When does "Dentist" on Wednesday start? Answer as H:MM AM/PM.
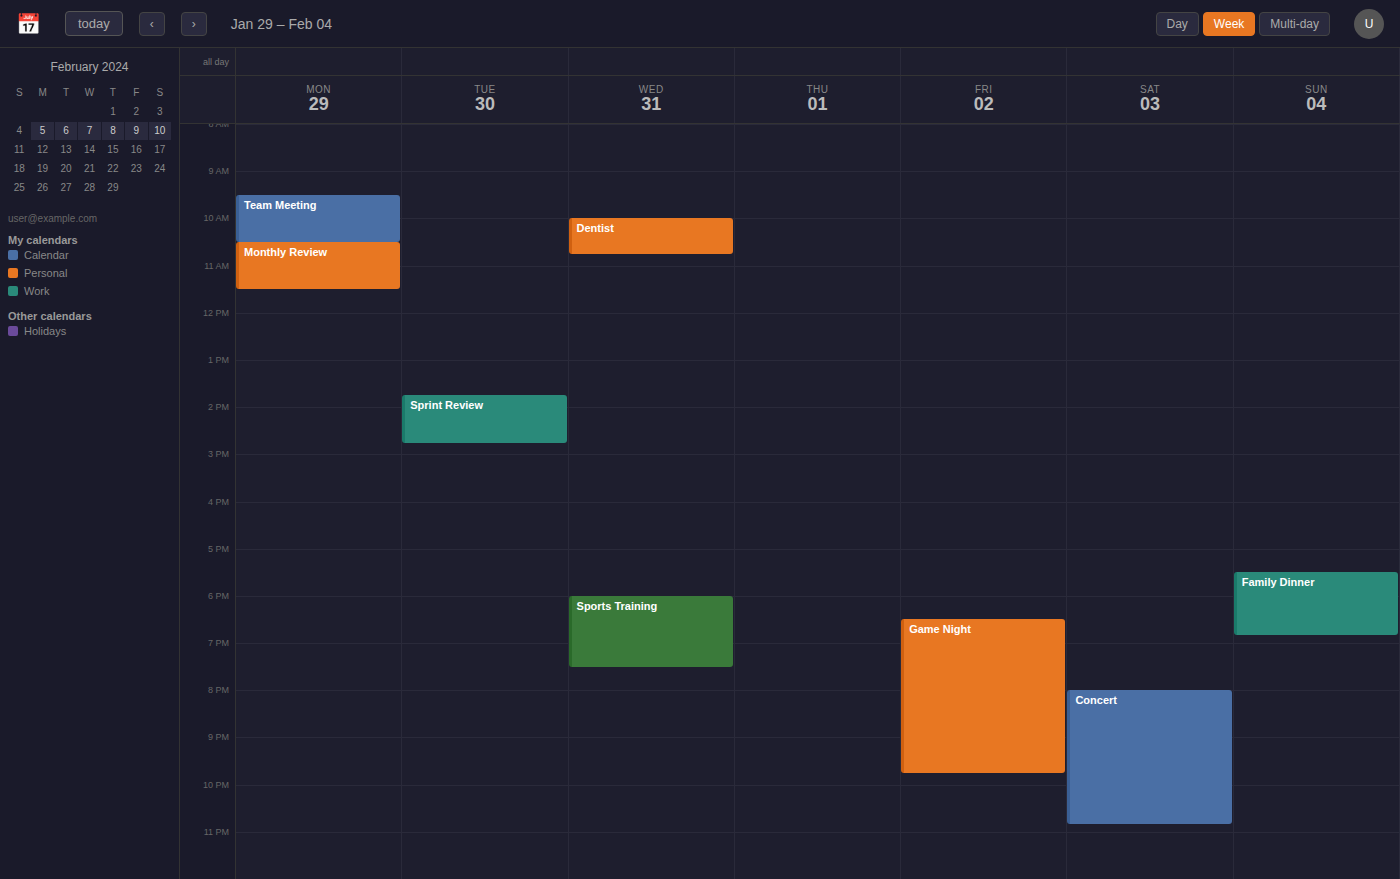
10:00 AM